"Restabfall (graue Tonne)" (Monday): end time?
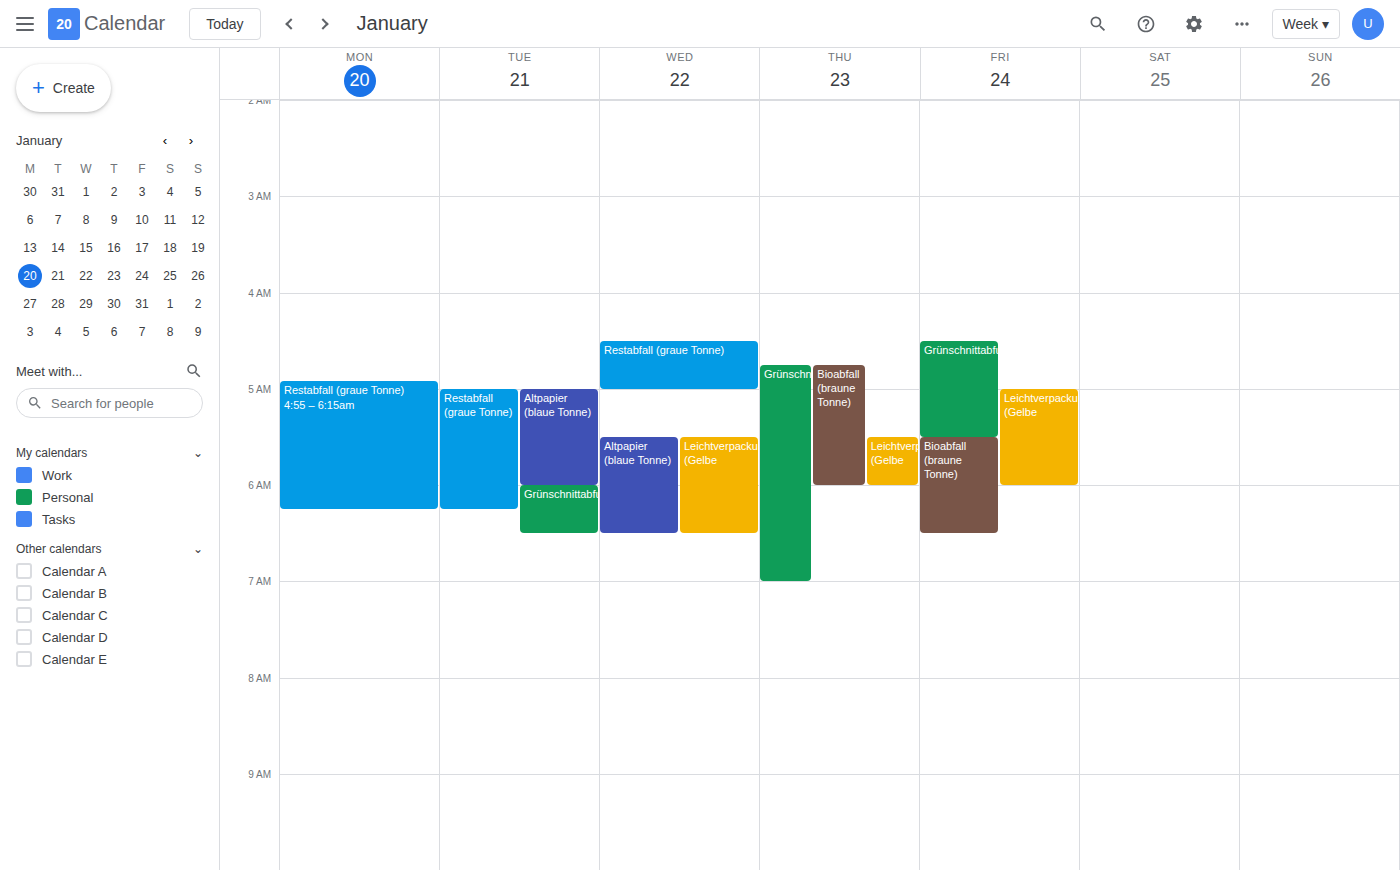
6:15 AM